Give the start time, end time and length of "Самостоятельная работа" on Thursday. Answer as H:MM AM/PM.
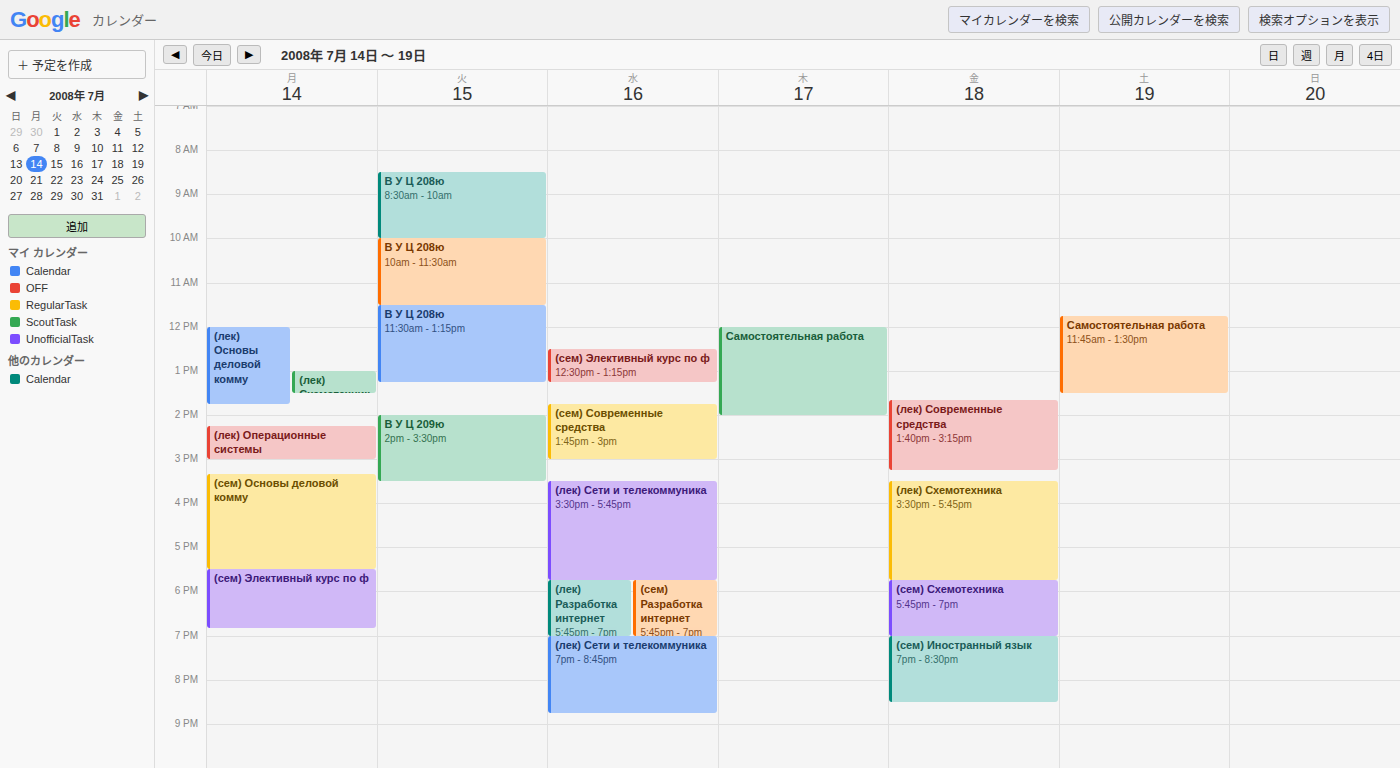
12:00 PM to 2:00 PM, 2 hours